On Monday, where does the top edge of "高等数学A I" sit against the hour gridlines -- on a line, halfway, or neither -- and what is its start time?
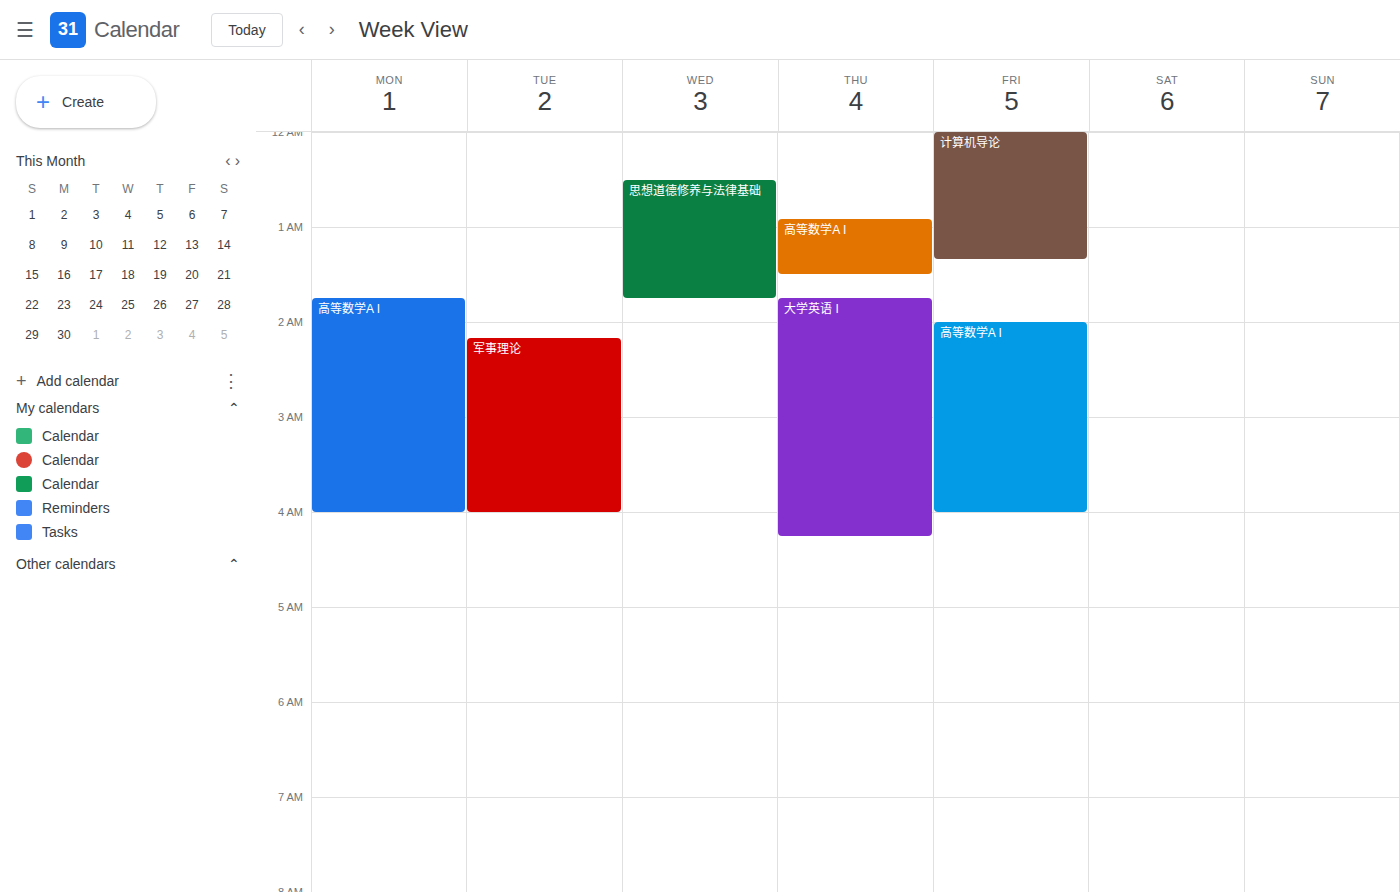
1:45 AM -- neither: three quarters of the way from the 1 AM line to the 2 AM line.